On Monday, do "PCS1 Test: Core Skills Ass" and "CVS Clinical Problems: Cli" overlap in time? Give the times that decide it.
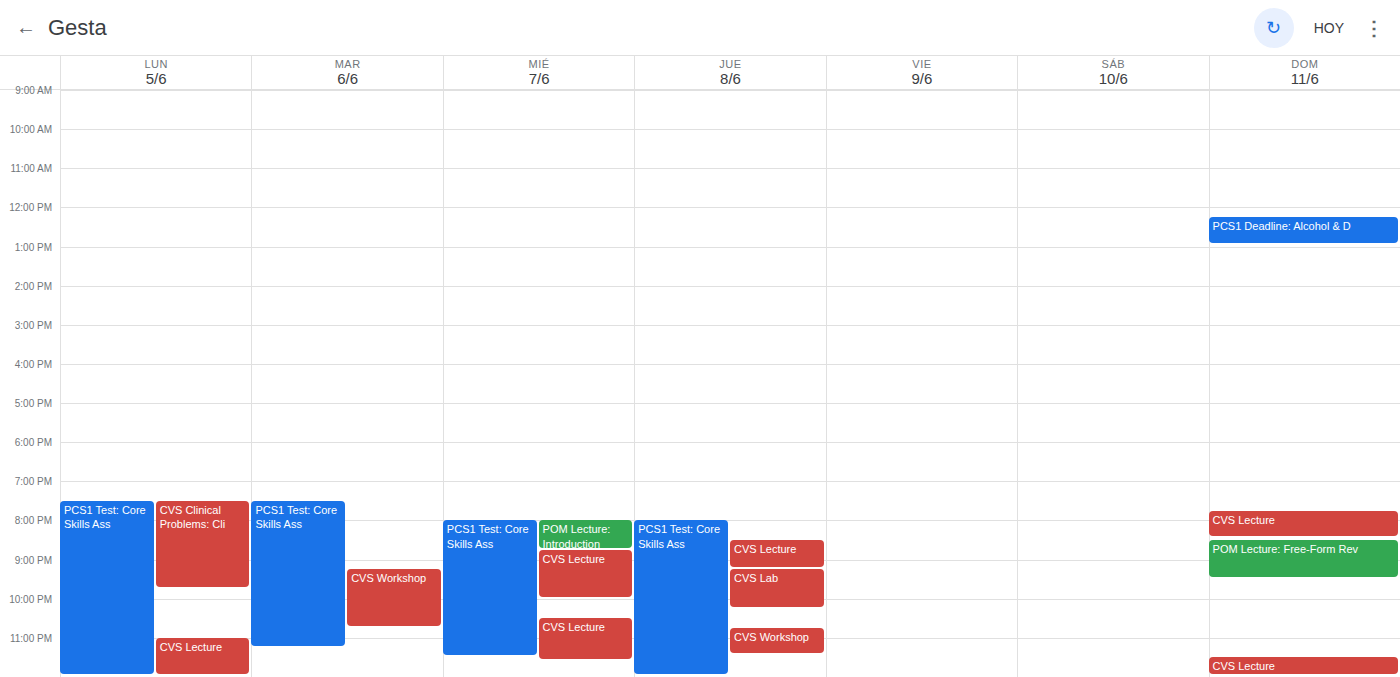
"PCS1 Test: Core Skills Ass" starts at 7:30 PM, before "CVS Clinical Problems: Cli" ends at 9:45 PM -- they overlap.